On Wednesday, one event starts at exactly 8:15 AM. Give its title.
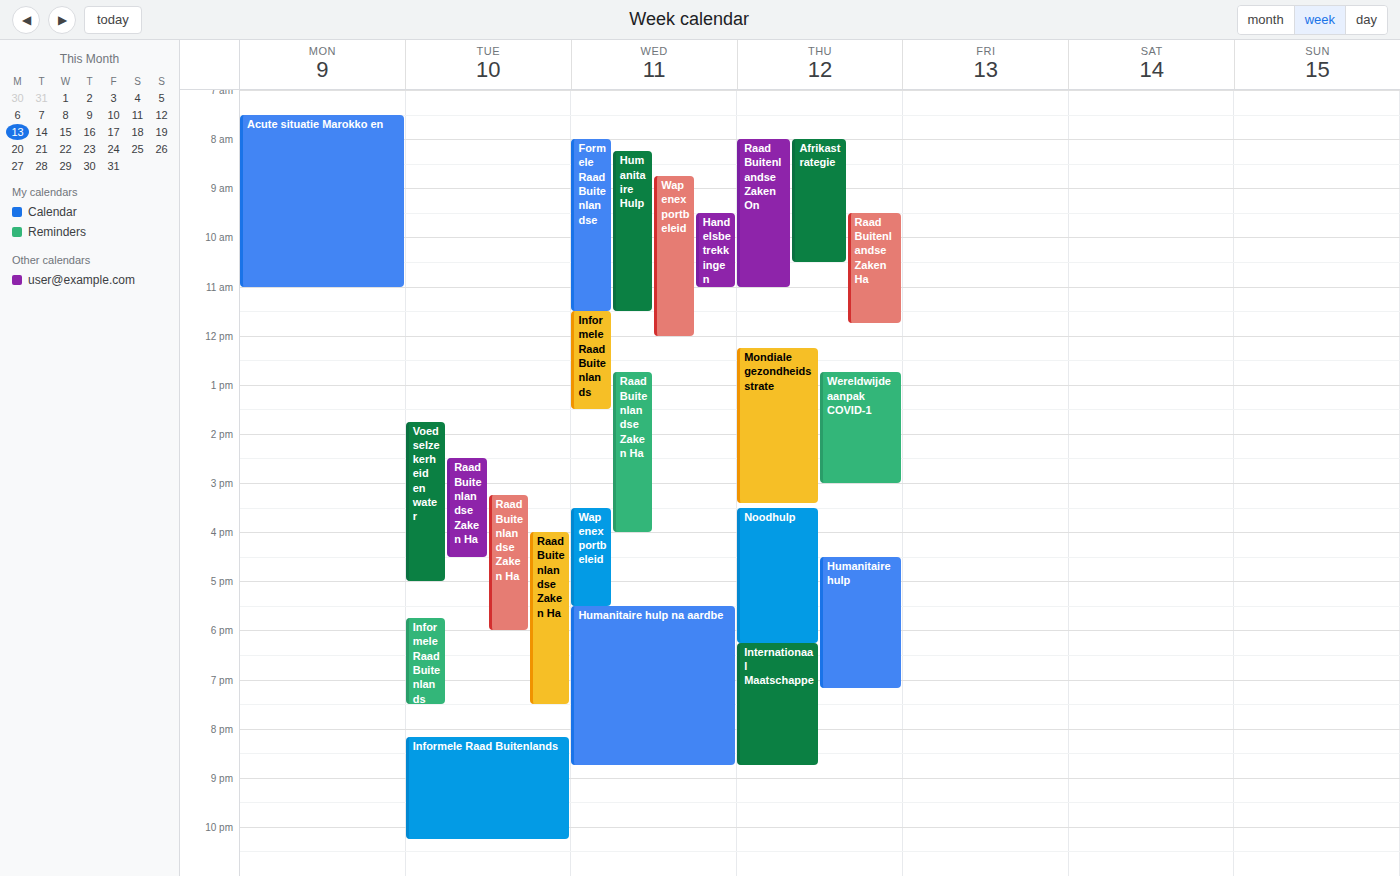
"Humanitaire Hulp"